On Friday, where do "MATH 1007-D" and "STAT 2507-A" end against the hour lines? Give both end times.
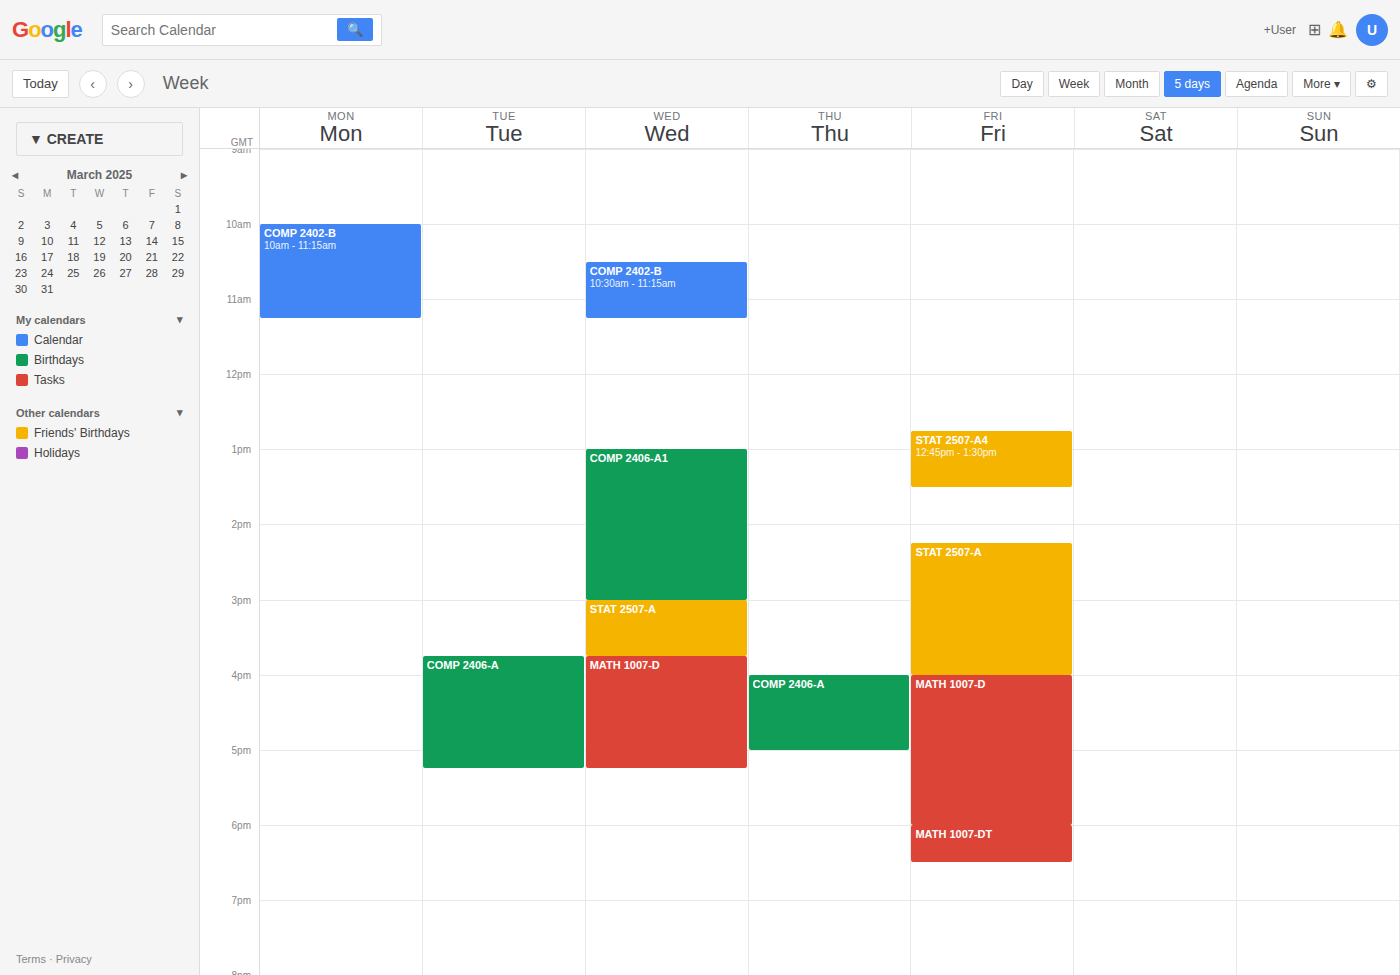
"MATH 1007-D": 6:00 PM, exactly on the 6 PM line. "STAT 2507-A": 4:00 PM, exactly on the 4 PM line.